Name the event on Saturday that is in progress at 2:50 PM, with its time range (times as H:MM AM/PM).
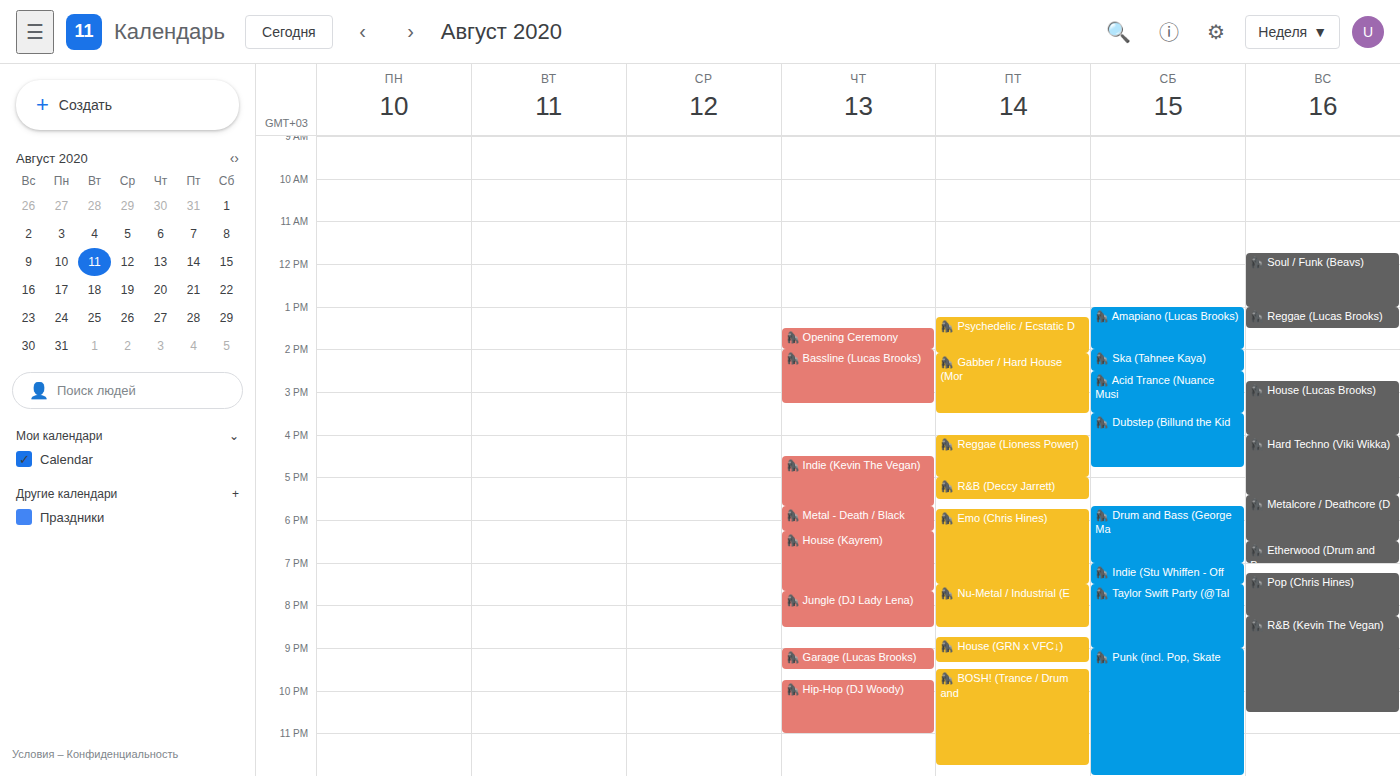
"🦍 Acid Trance (Nuance Musi", 2:30 PM to 3:30 PM